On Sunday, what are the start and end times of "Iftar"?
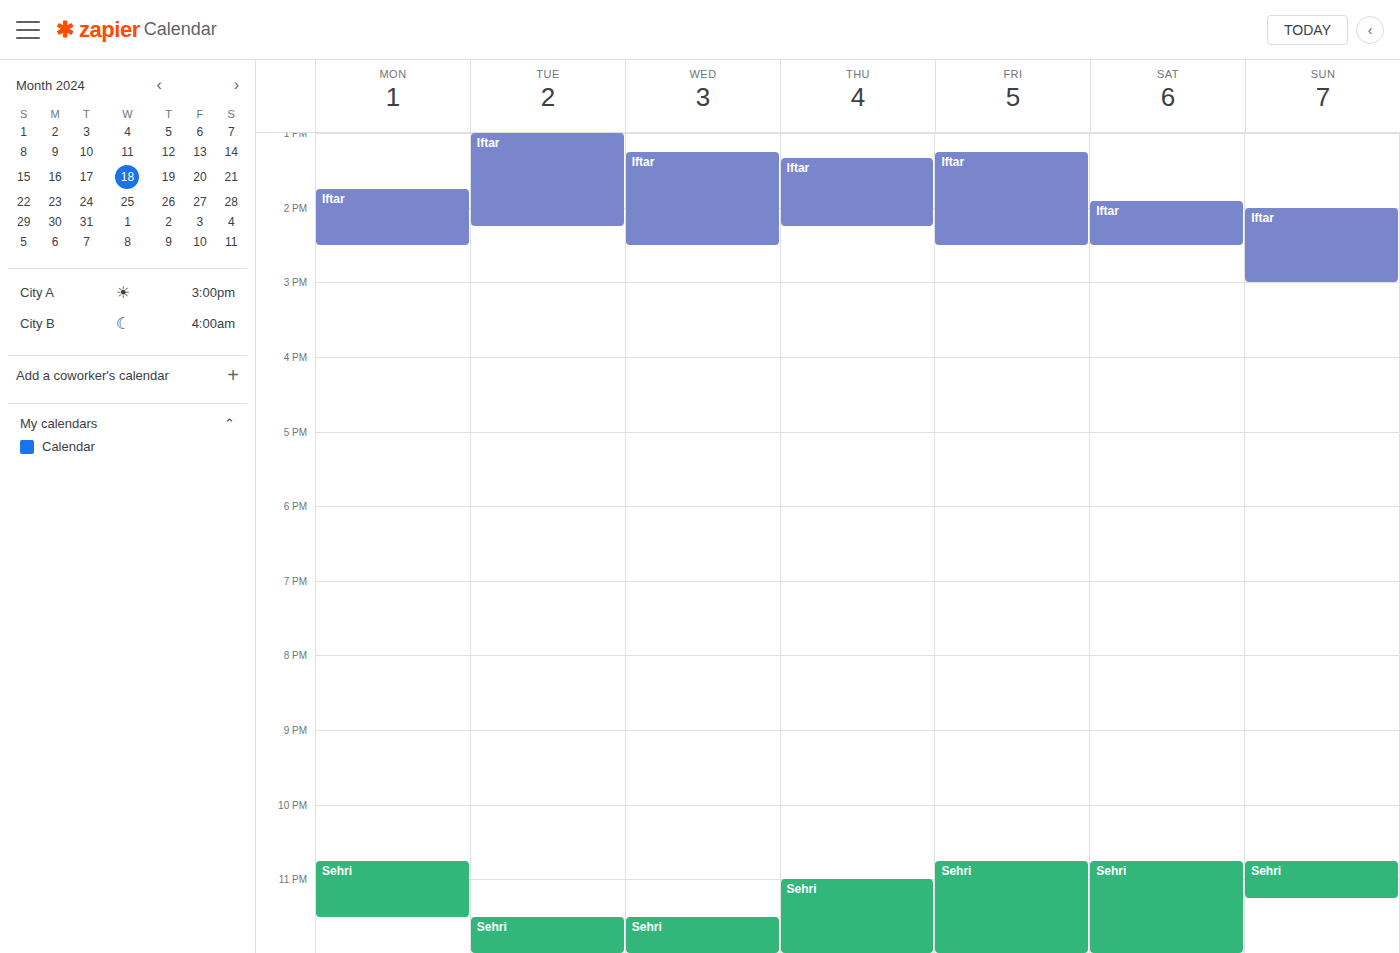
2:00 PM to 3:00 PM